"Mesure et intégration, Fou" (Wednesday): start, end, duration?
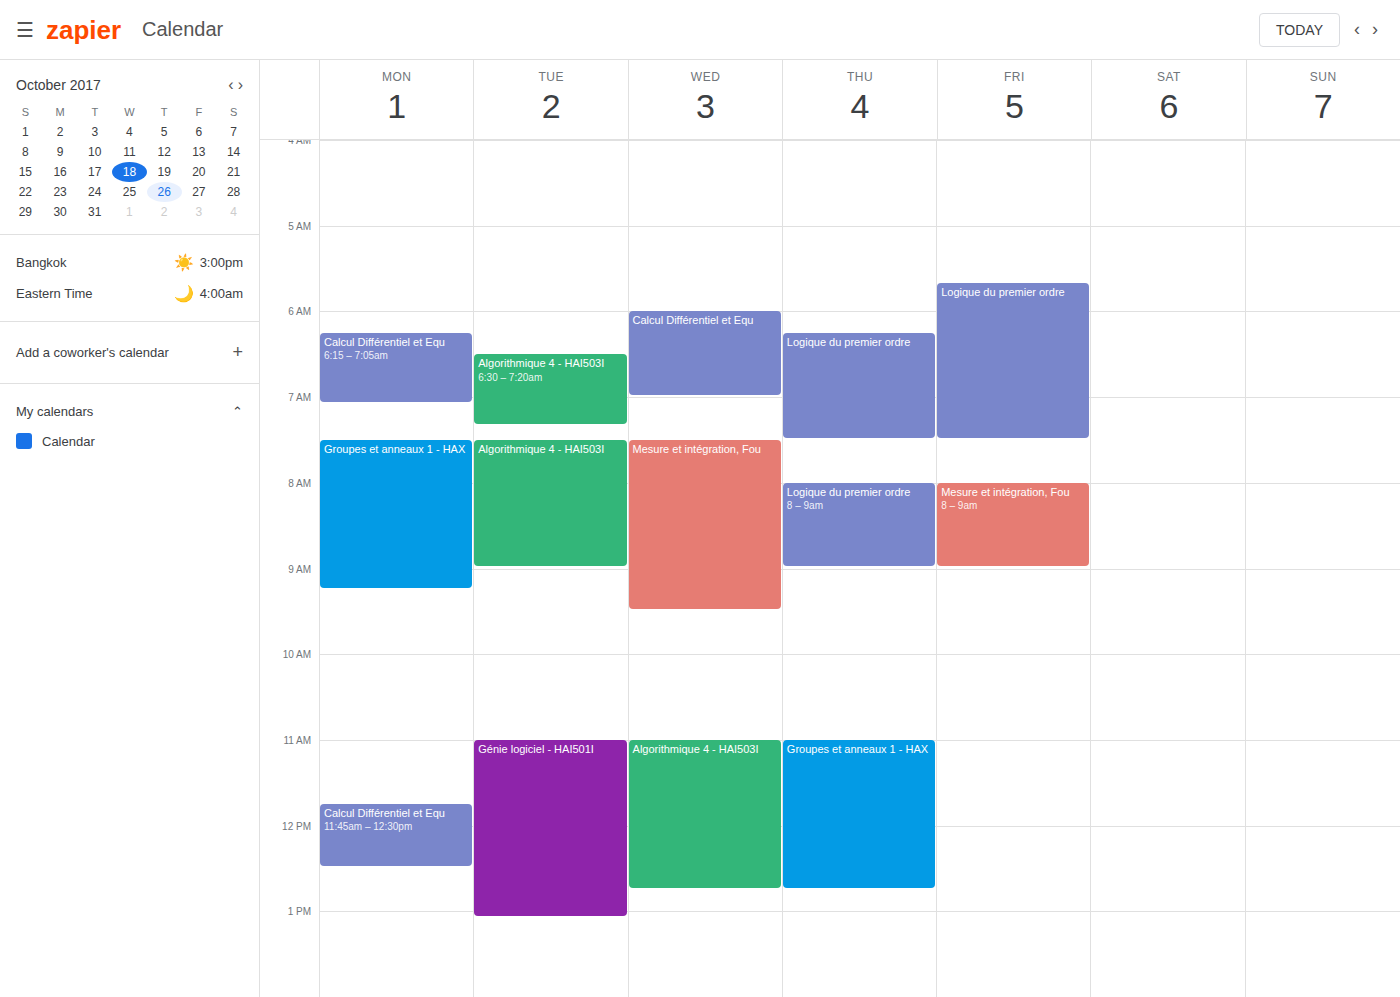
7:30 AM to 9:30 AM, 2 hours